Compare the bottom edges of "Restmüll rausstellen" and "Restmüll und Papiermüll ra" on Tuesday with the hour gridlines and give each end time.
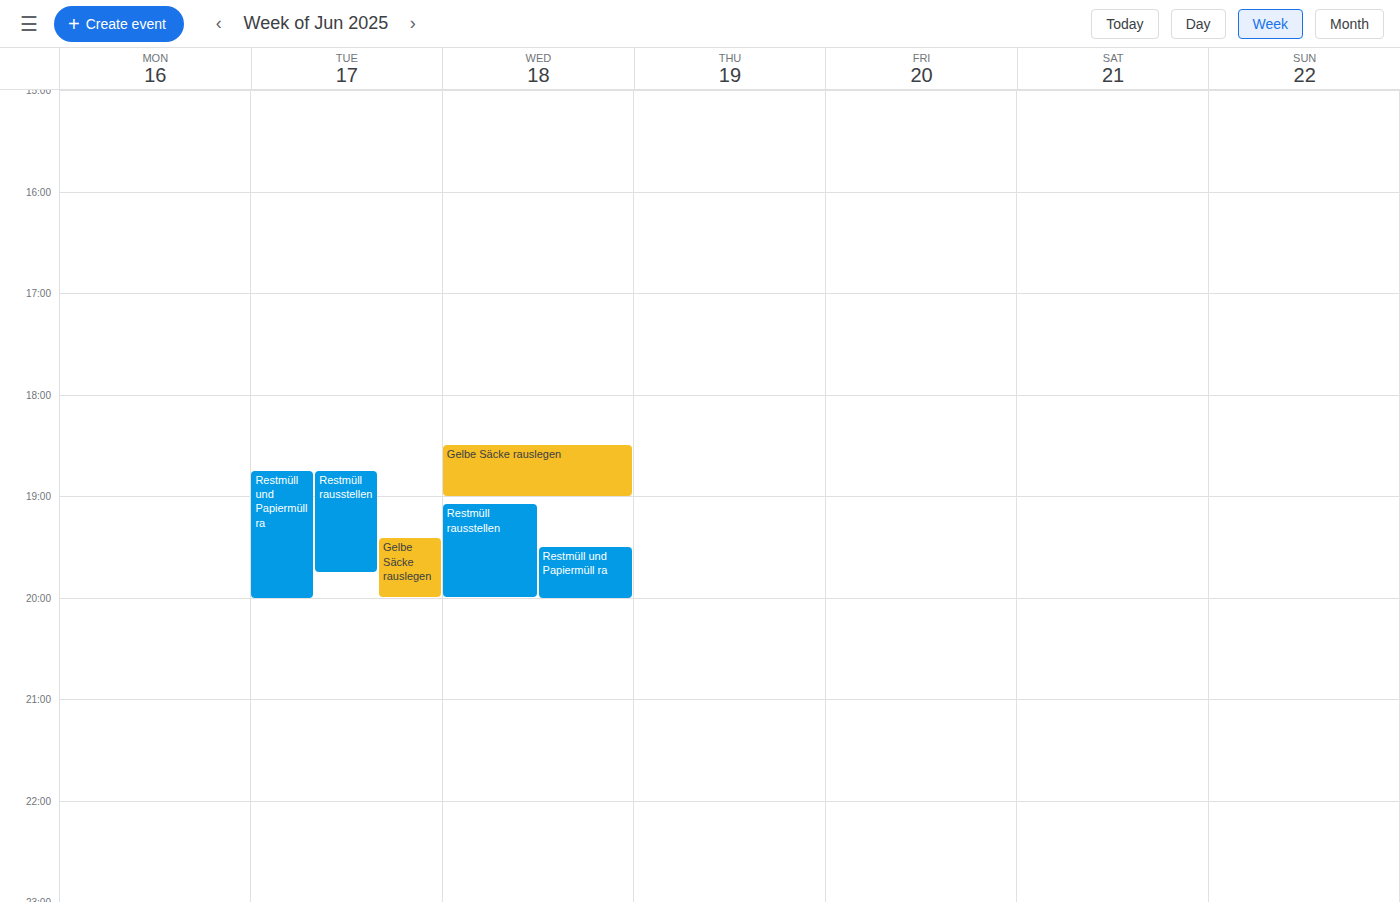
"Restmüll rausstellen": 7:45 PM, neither: three quarters of the way from the 7 PM line to the 8 PM line. "Restmüll und Papiermüll ra": 8:00 PM, exactly on the 8 PM line.